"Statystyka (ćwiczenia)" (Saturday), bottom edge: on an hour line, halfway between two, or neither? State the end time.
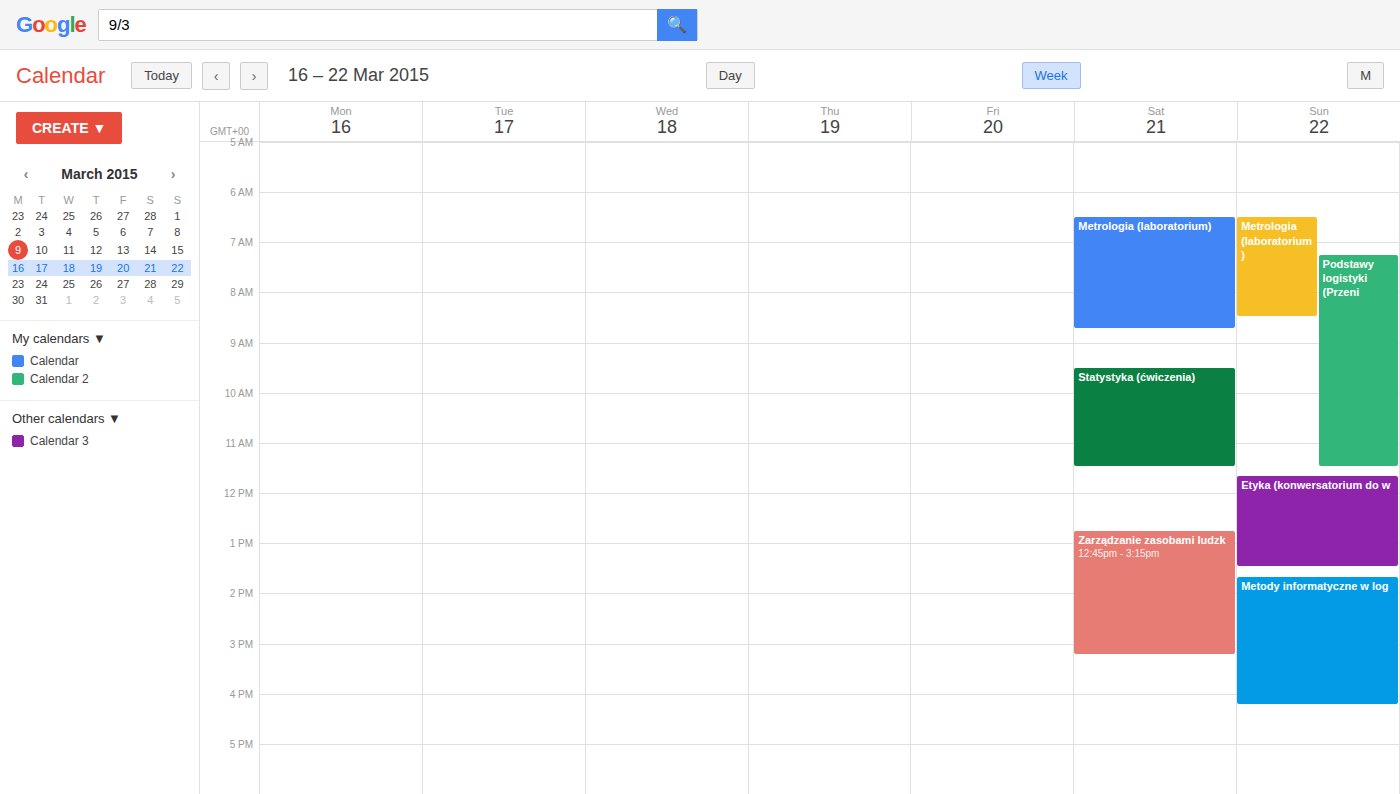
11:30 AM -- halfway between the 11 AM and 12 PM lines.